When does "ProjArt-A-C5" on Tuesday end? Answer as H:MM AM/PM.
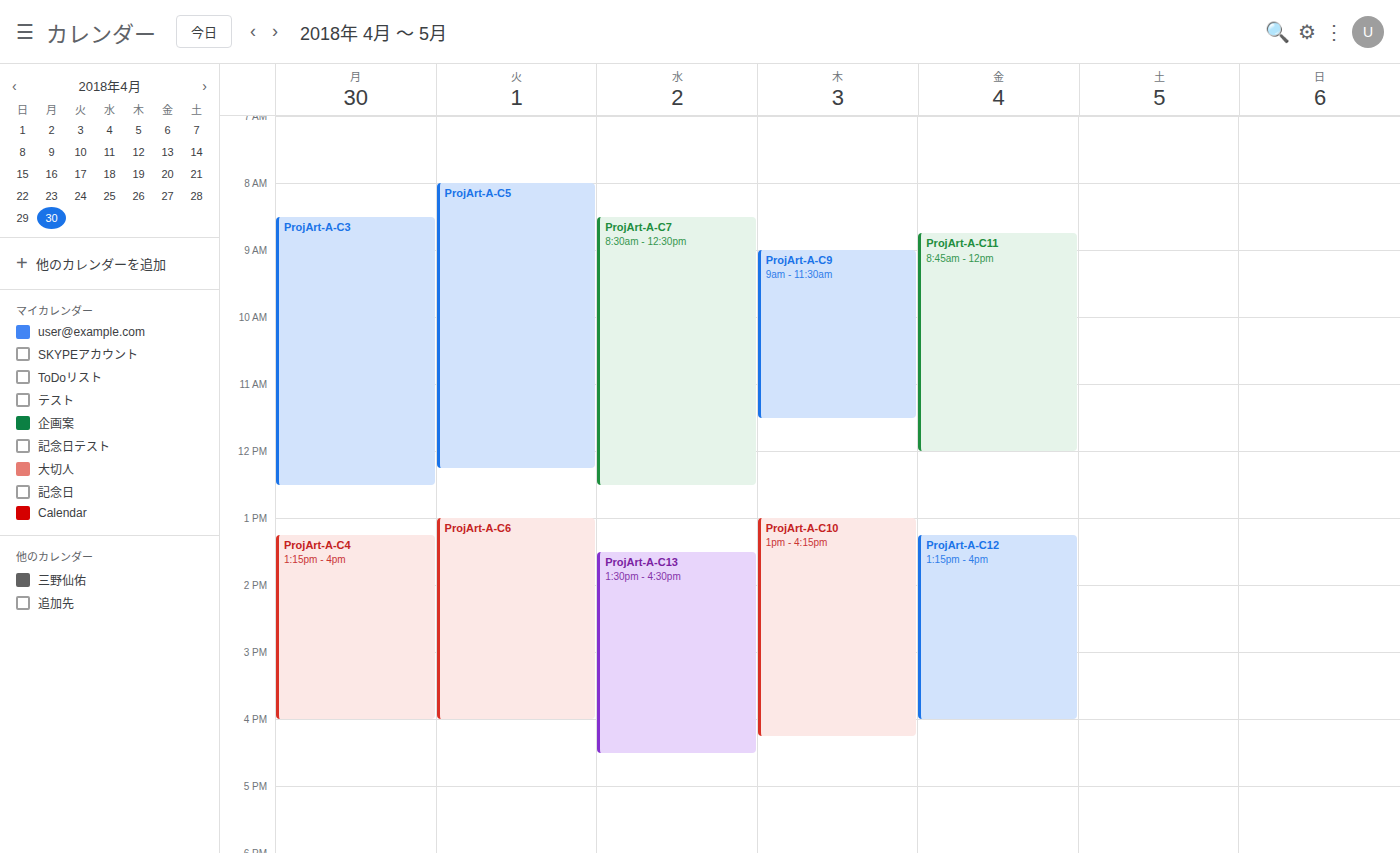
12:15 PM